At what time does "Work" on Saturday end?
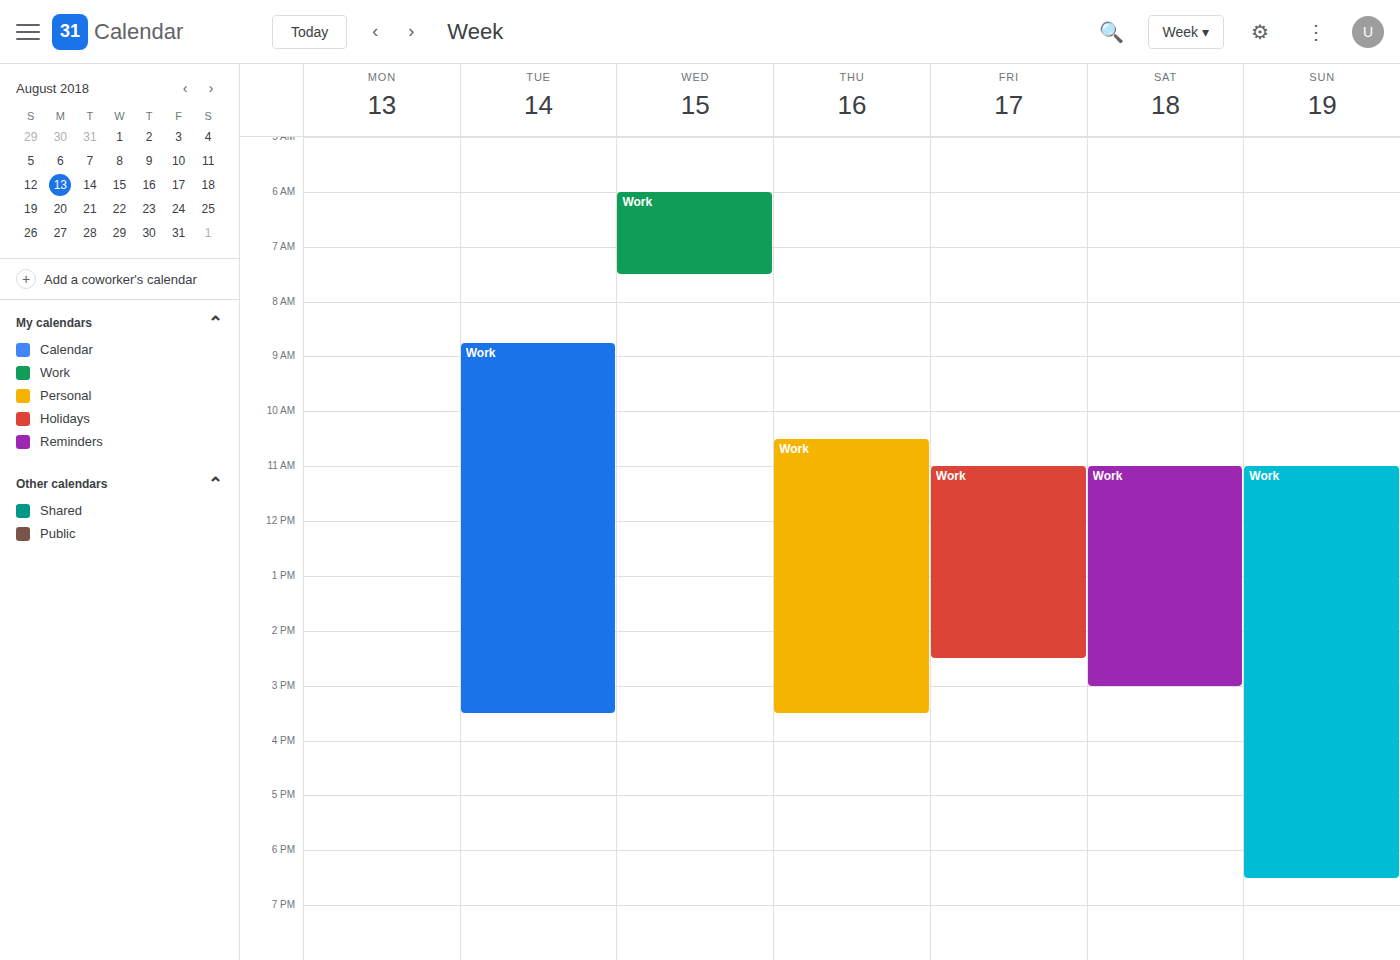
15:00